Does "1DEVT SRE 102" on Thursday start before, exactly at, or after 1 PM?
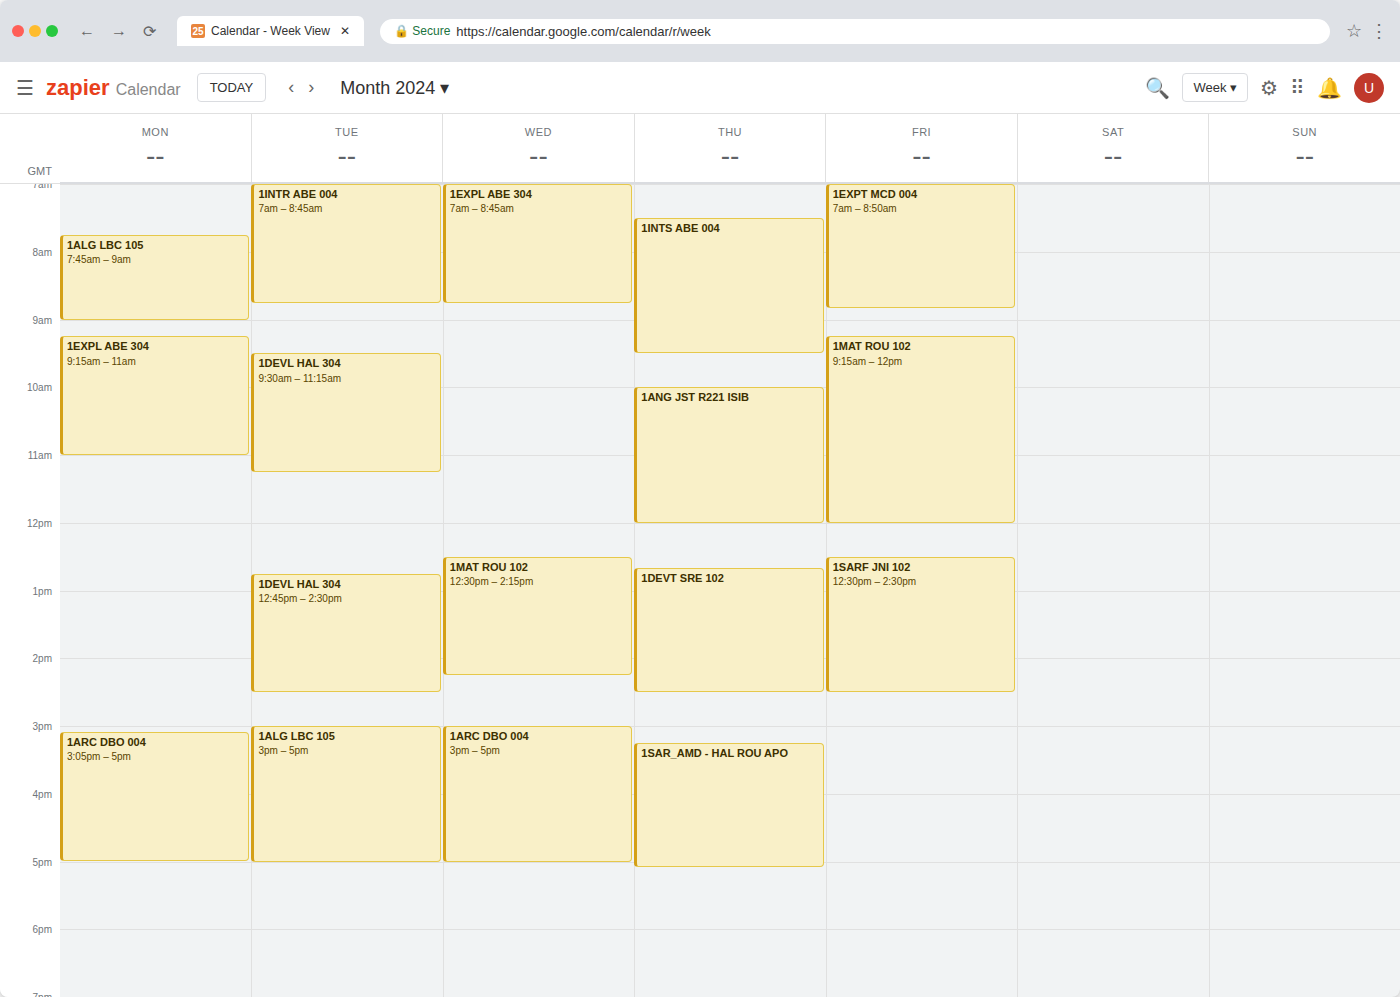
12:40 PM -- before 1 PM, 20 minutes above the 1 PM line.